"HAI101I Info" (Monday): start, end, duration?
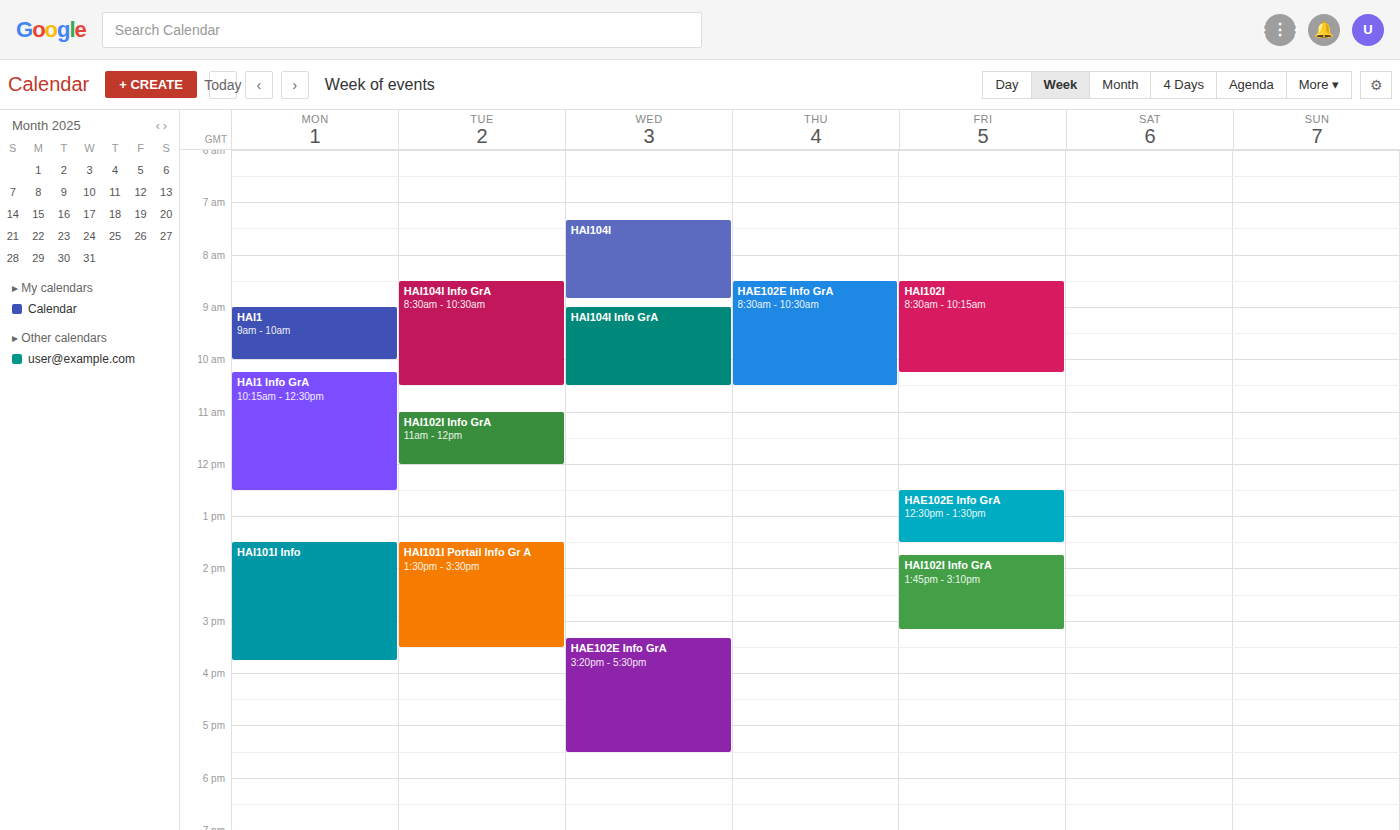
1:30 PM to 3:45 PM, 2 hours 15 minutes